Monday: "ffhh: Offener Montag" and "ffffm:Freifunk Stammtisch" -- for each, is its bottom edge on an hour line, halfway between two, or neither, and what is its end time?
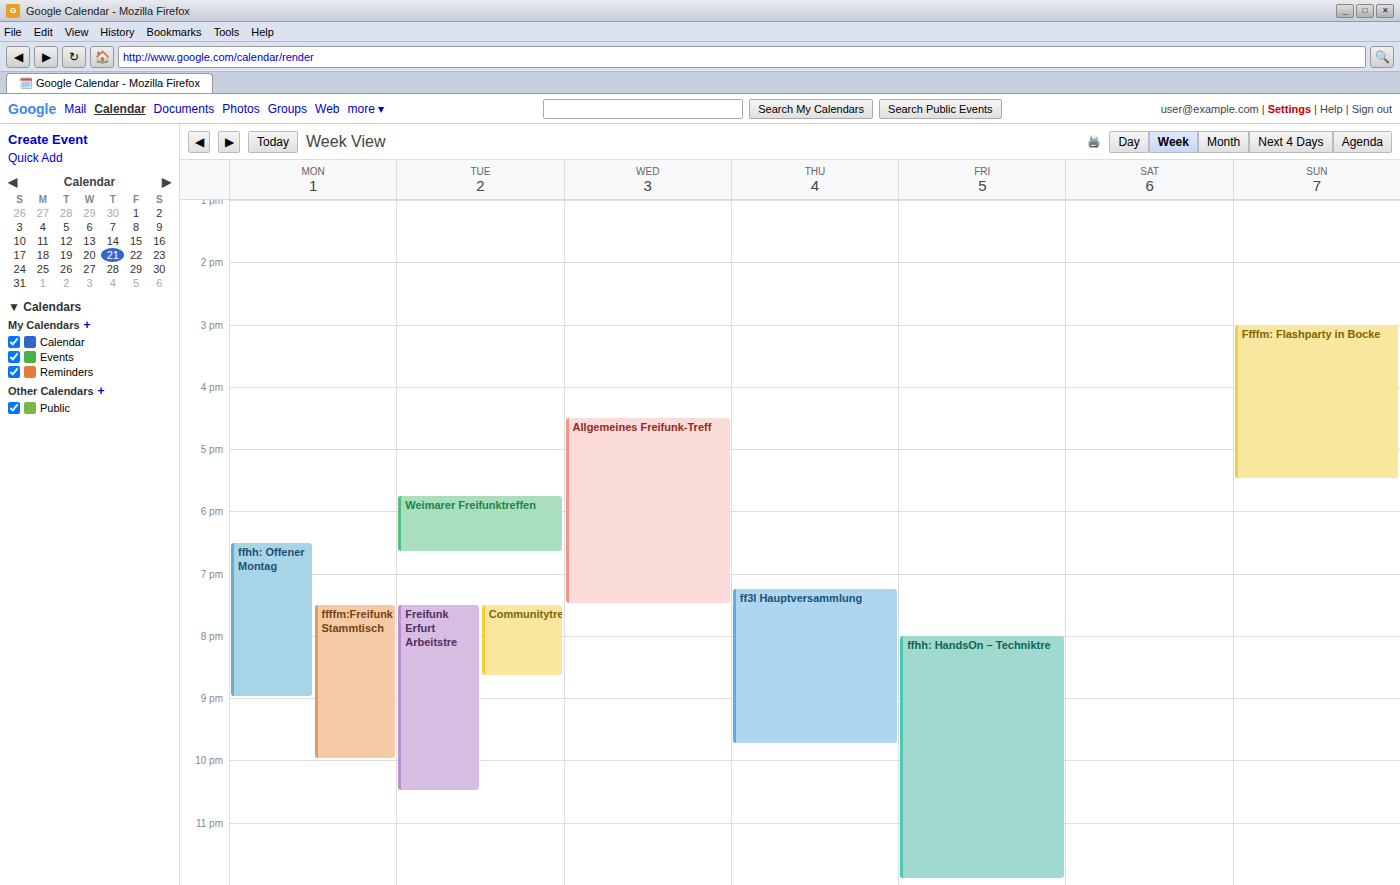
"ffhh: Offener Montag": 9:00 PM, exactly on the 9 PM line. "ffffm:Freifunk Stammtisch": 10:00 PM, exactly on the 10 PM line.